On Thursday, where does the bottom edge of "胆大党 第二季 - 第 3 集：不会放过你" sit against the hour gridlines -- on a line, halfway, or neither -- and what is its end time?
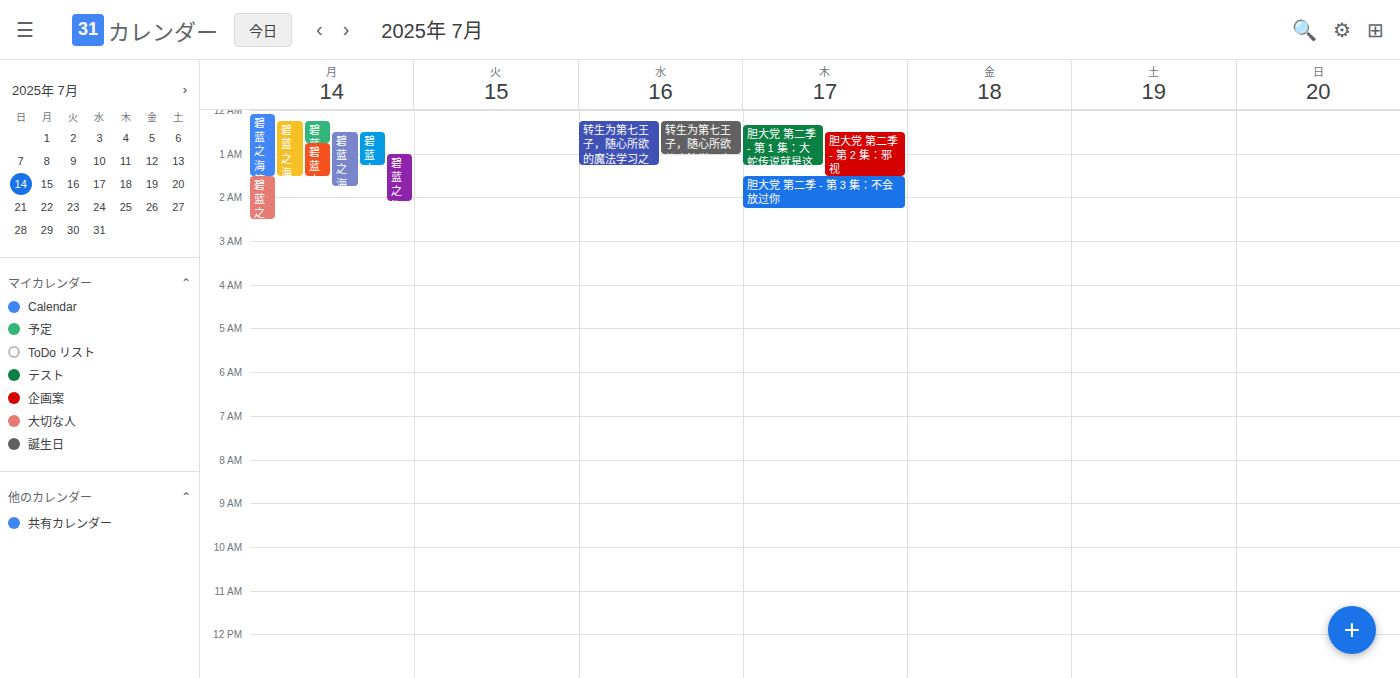
02:15 -- neither: a quarter of the way from the 02:00 line to the 03:00 line.